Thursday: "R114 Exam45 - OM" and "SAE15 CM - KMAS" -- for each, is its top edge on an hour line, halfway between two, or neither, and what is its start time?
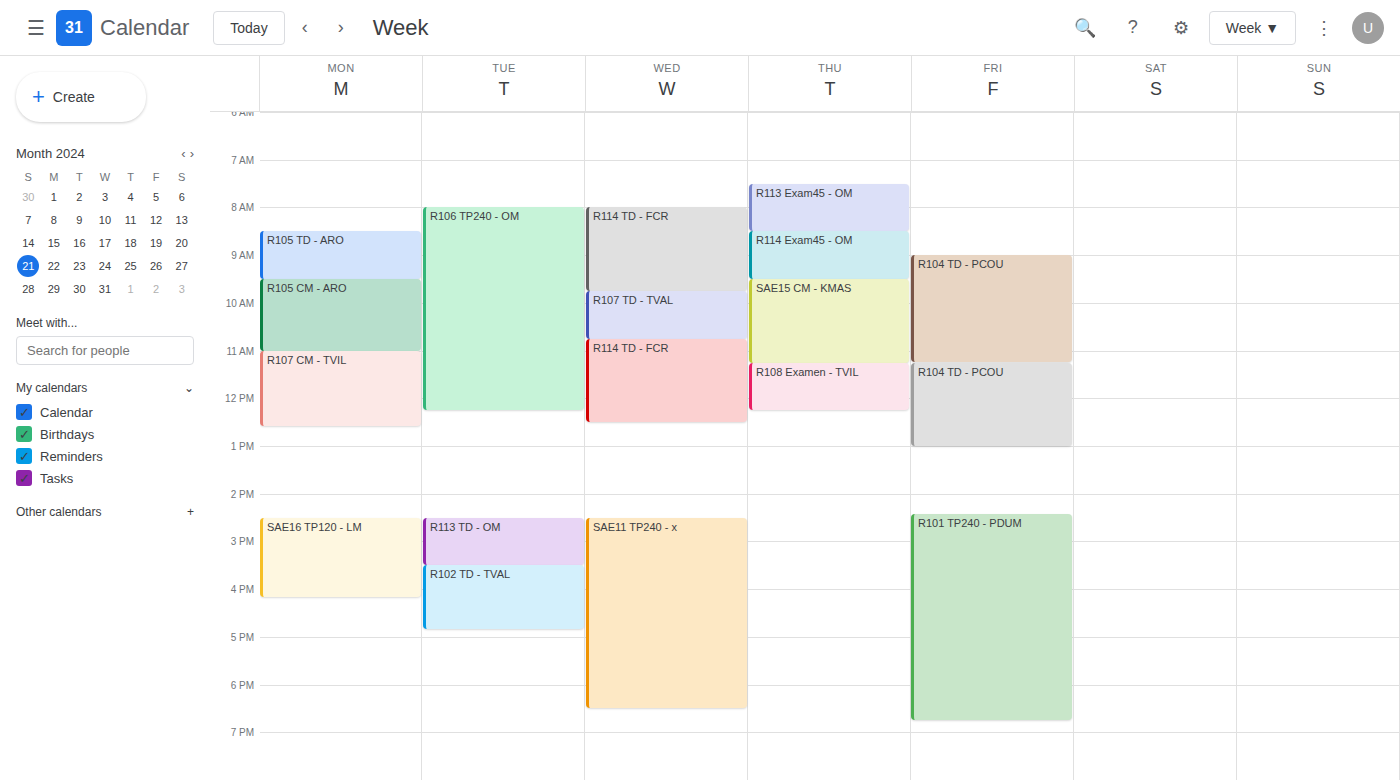
"R114 Exam45 - OM": 8:30 AM, halfway between the 8 AM and 9 AM lines. "SAE15 CM - KMAS": 9:30 AM, halfway between the 9 AM and 10 AM lines.